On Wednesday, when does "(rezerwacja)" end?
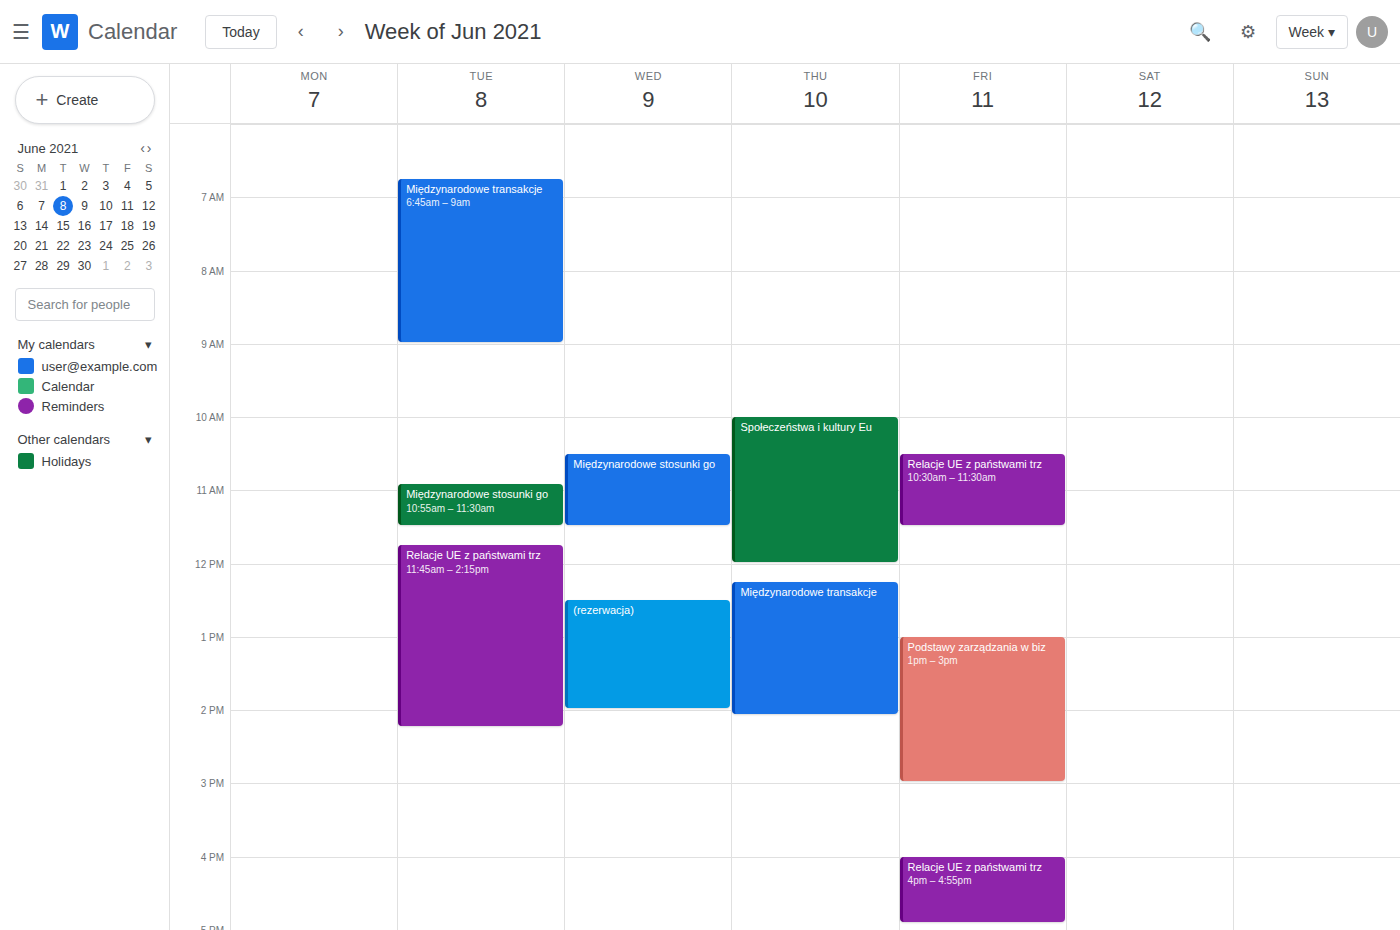
2:00 PM